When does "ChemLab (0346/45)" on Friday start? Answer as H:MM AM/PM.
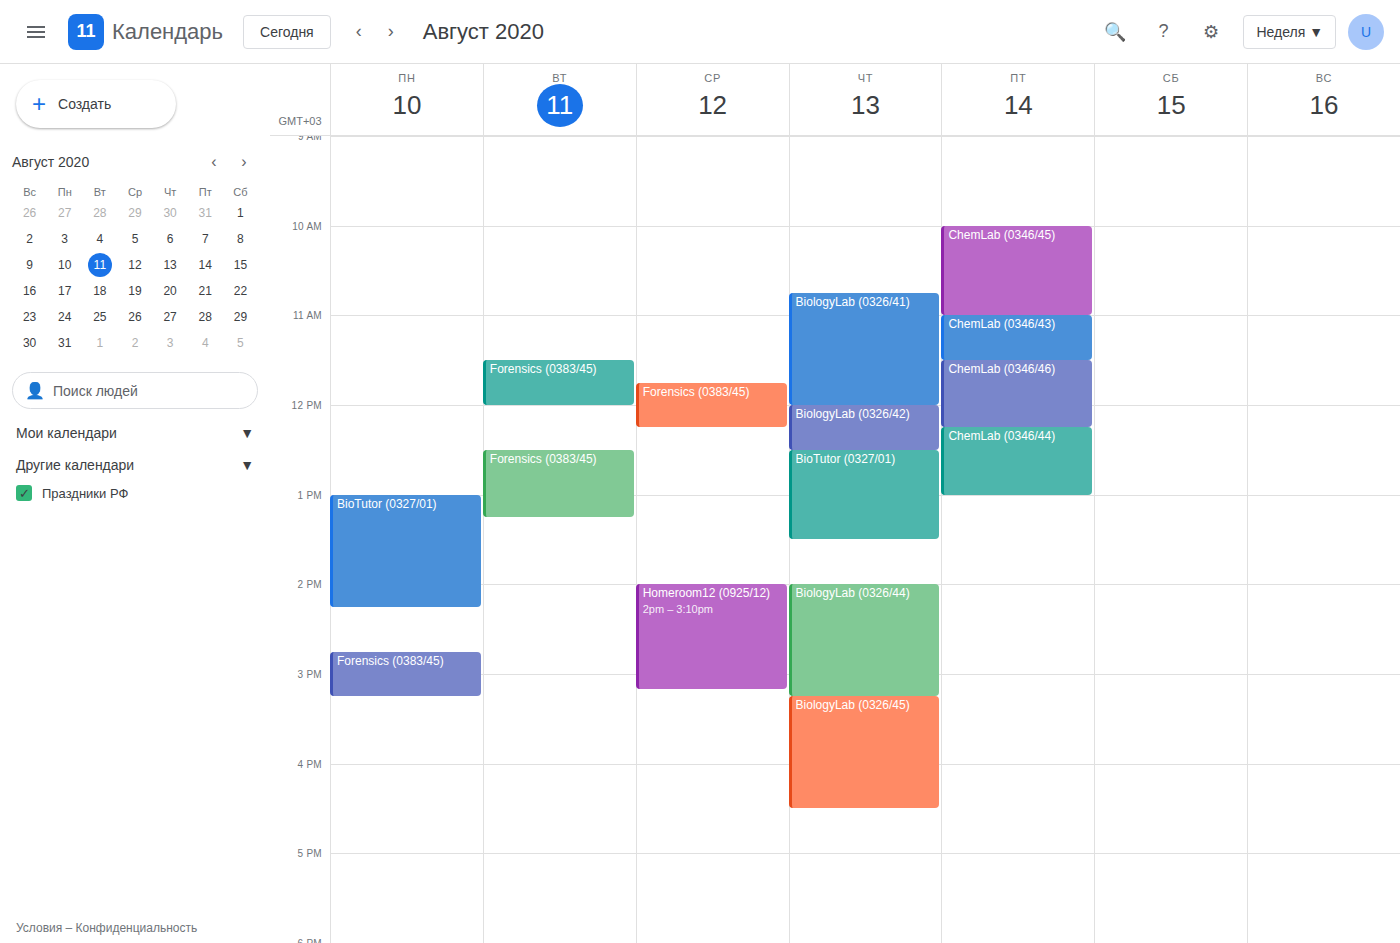
10:00 AM